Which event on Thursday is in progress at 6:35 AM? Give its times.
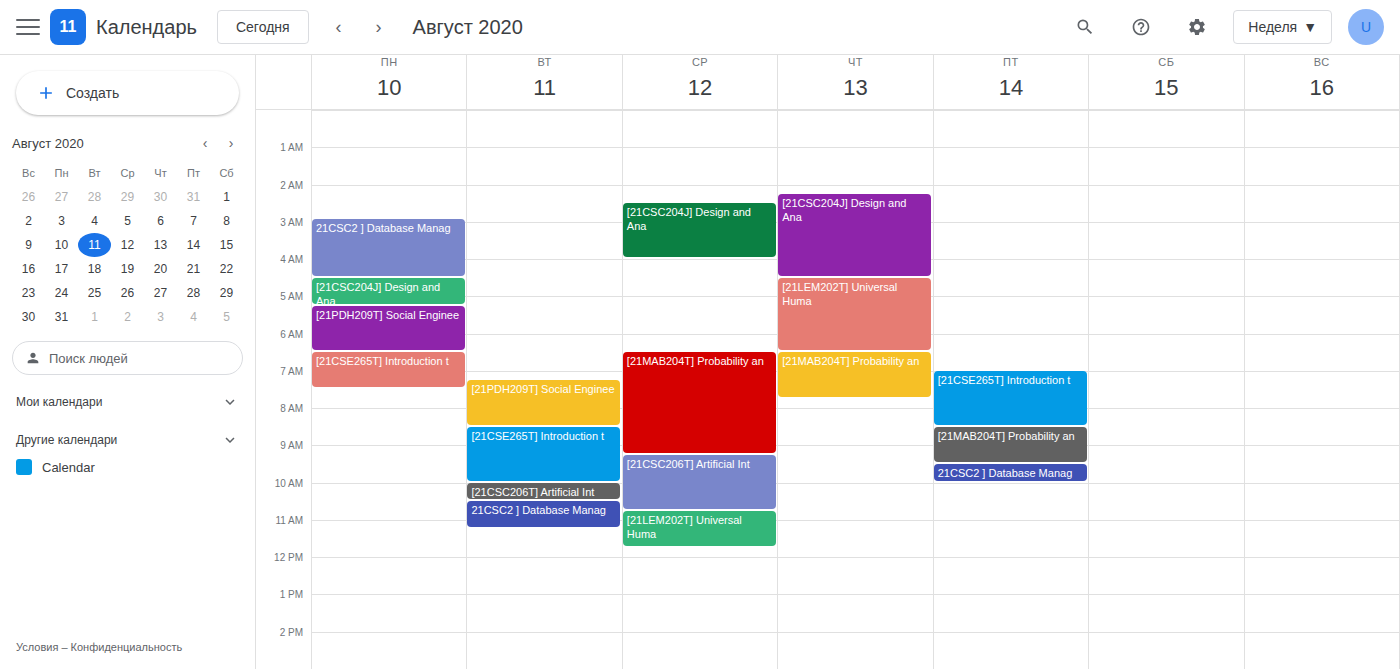
"[21MAB204T] Probability an", 6:30 AM to 7:45 AM